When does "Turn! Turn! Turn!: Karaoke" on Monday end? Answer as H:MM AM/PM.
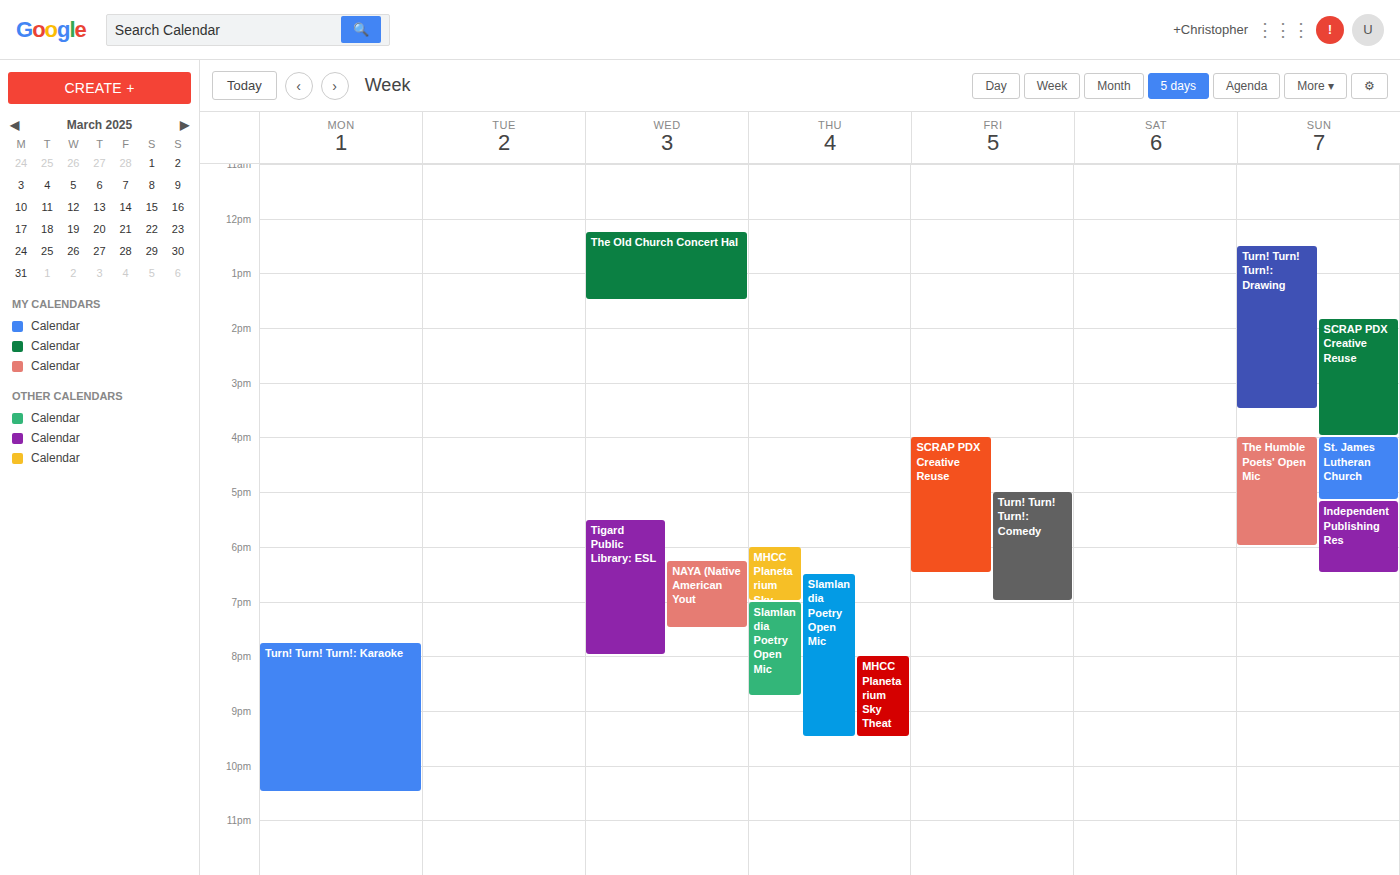
10:30 PM